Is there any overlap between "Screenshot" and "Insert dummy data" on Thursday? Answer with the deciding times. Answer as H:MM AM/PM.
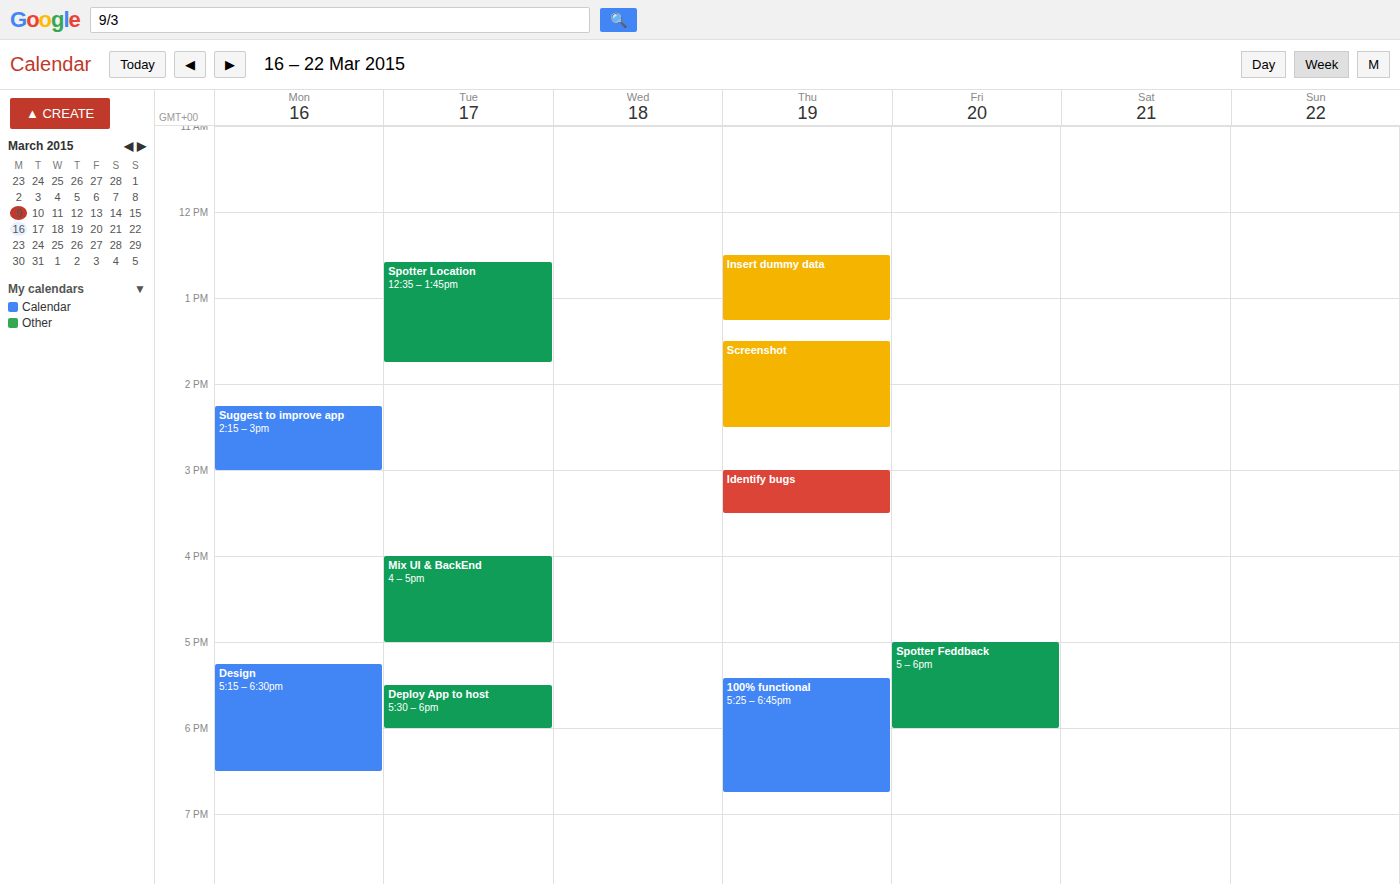
"Insert dummy data" ends at 1:15 PM and "Screenshot" starts at 1:30 PM -- no overlap.